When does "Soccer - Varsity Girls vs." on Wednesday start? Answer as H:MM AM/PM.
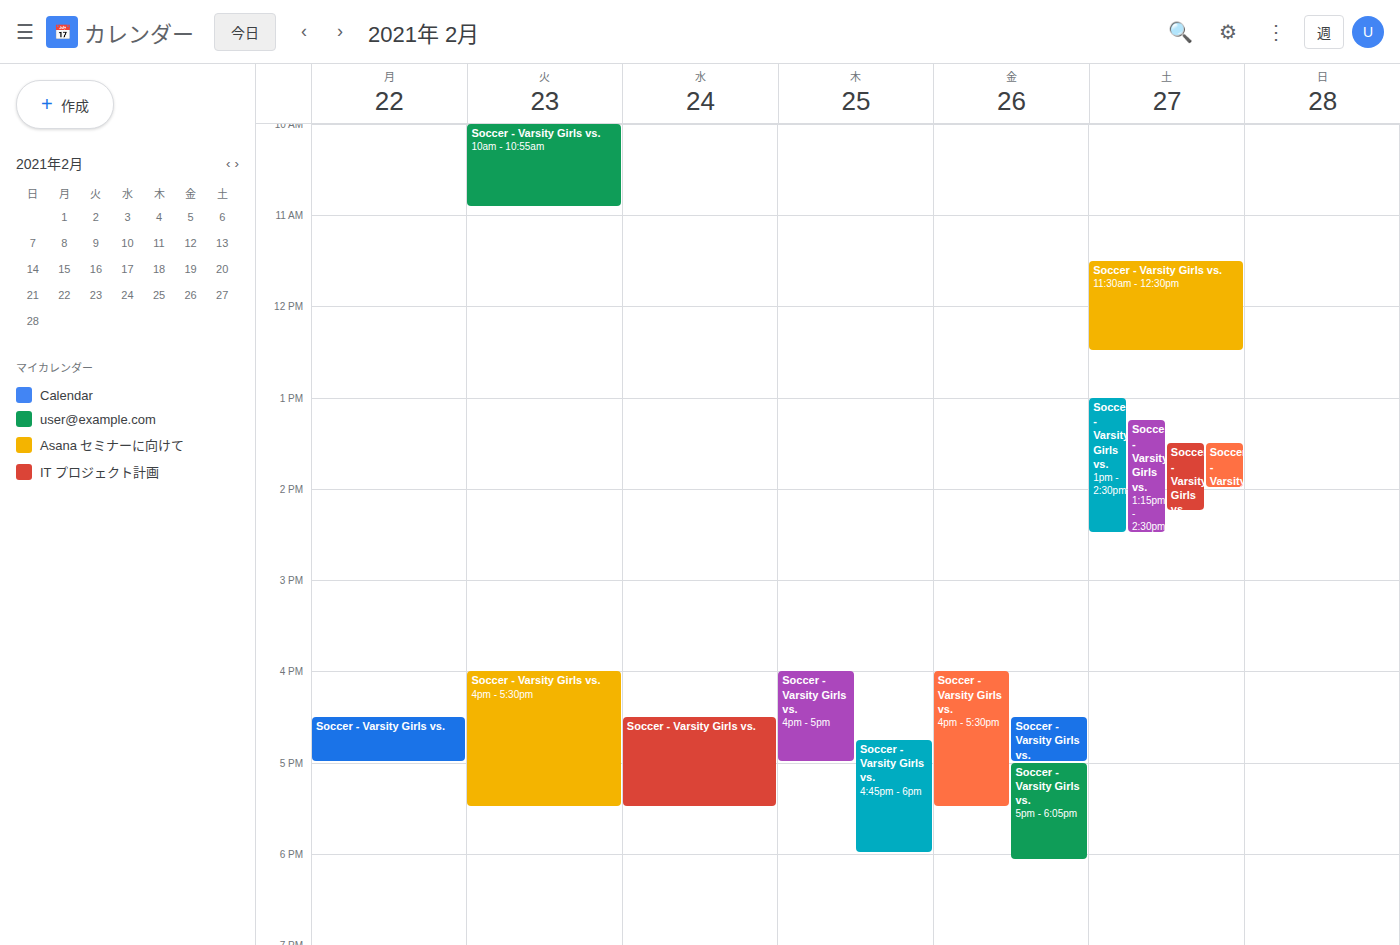
4:30 PM